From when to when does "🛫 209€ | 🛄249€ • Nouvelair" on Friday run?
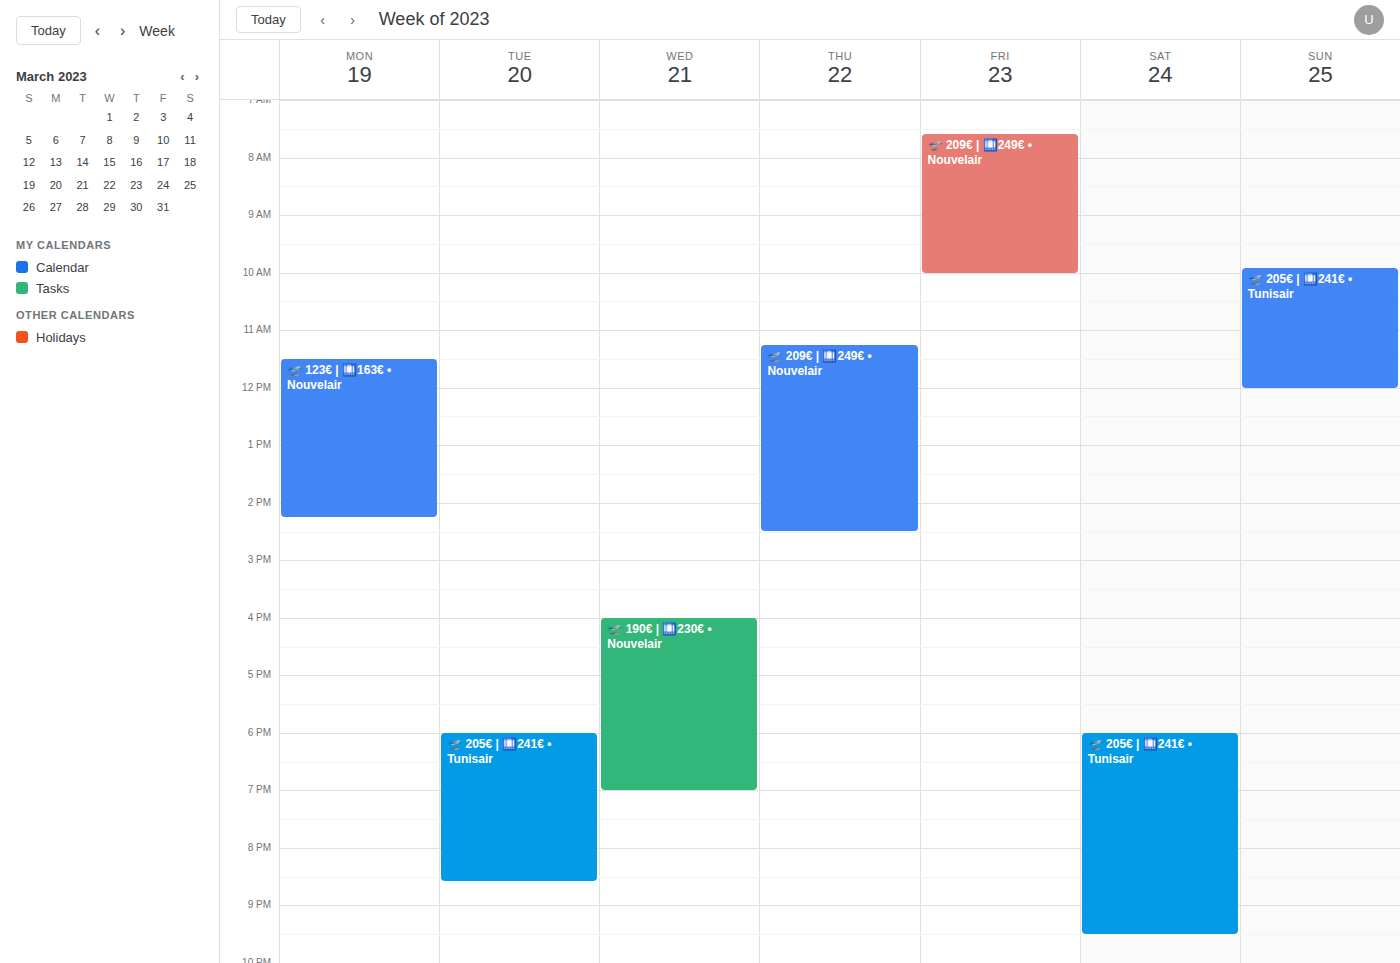
7:35 AM to 10:00 AM